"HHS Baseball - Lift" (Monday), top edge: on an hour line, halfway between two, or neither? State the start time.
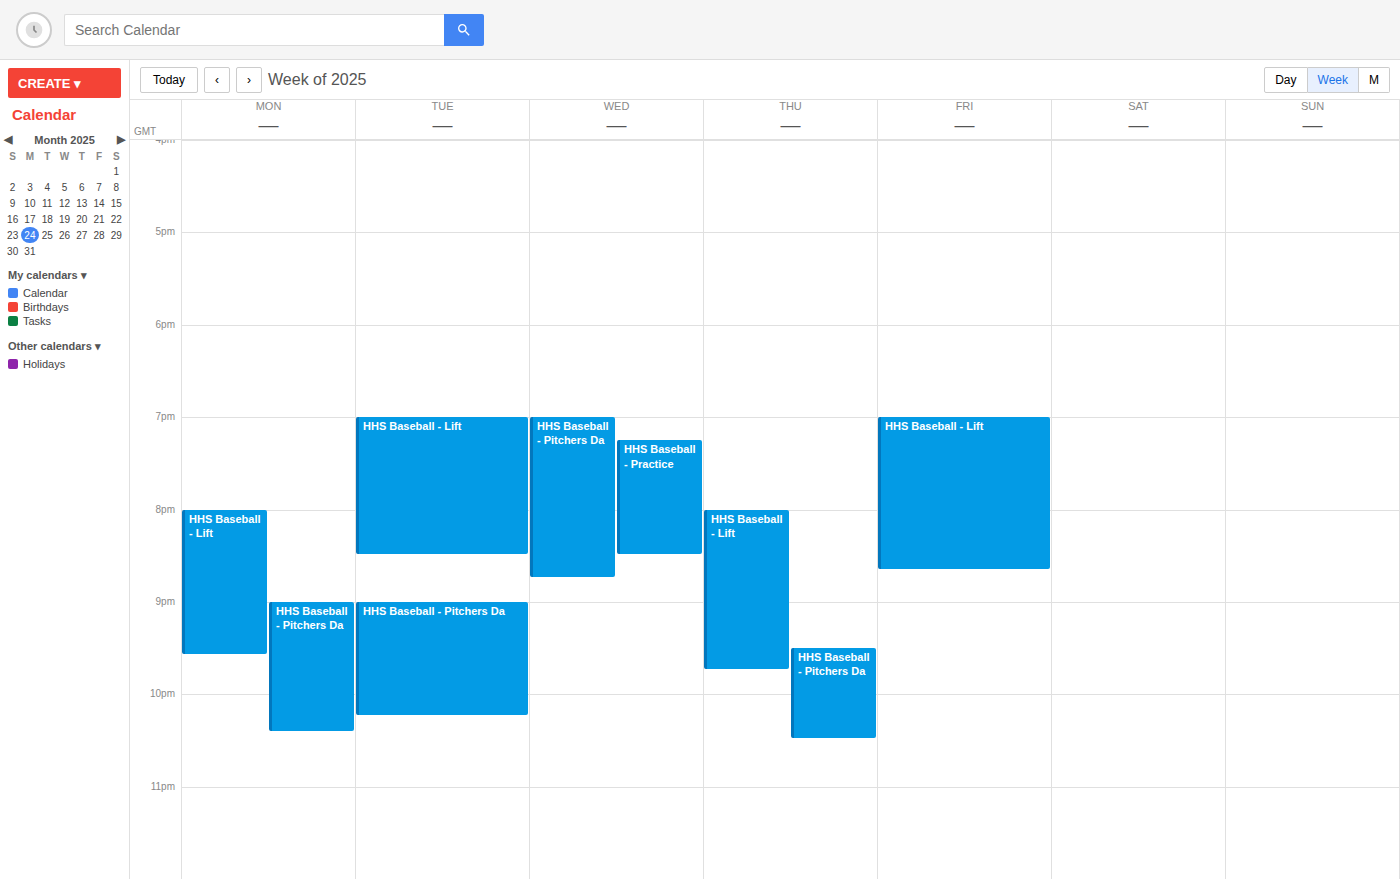
8:00 PM -- exactly on the 8 PM line.